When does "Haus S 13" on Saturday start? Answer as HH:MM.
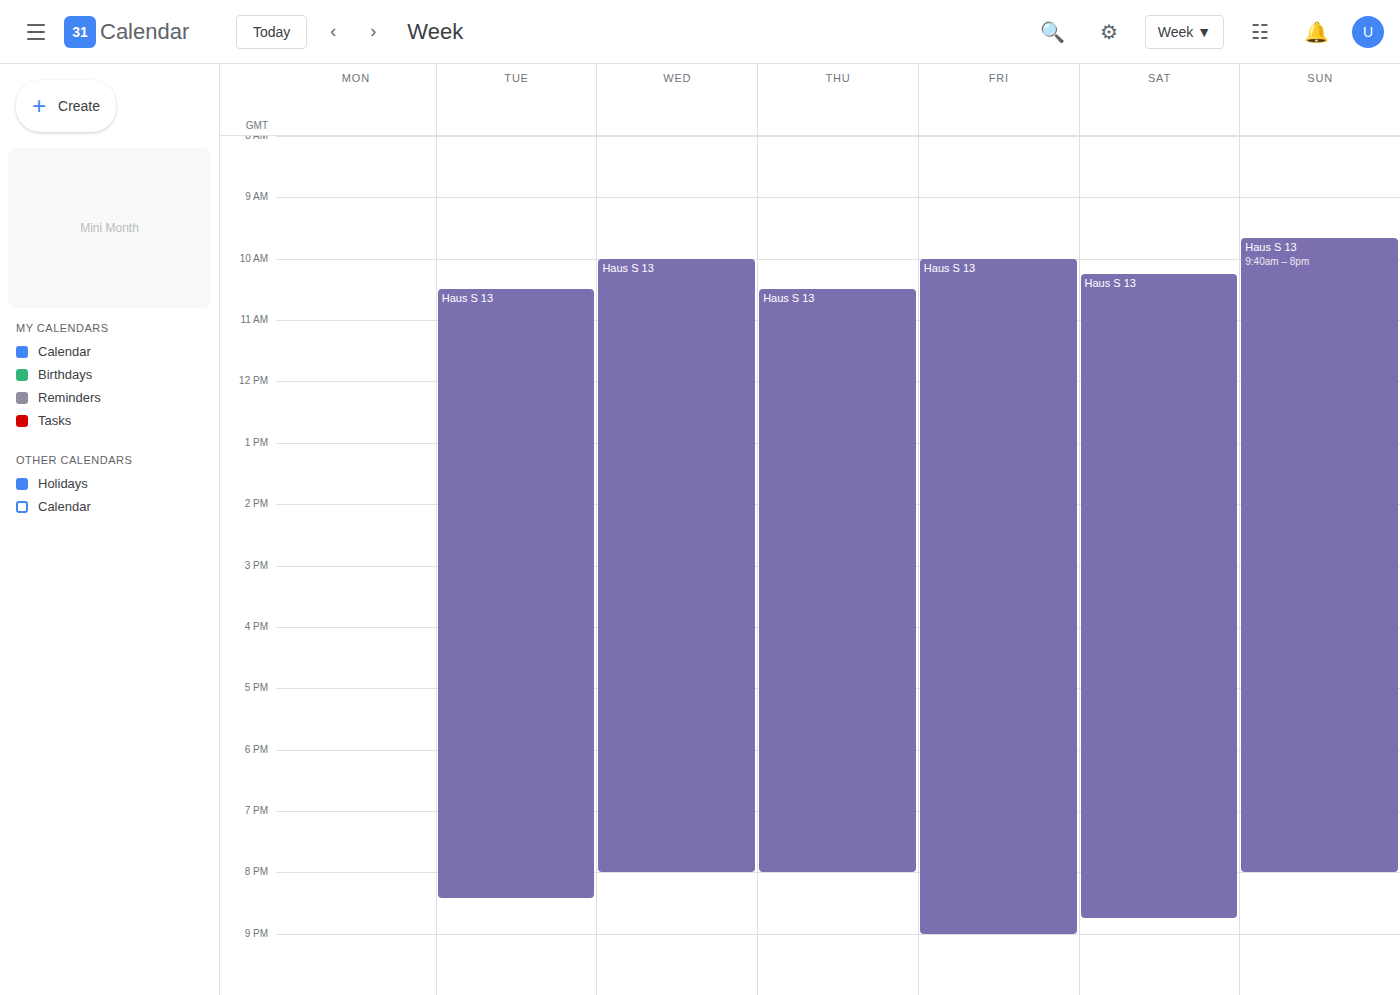
10:15